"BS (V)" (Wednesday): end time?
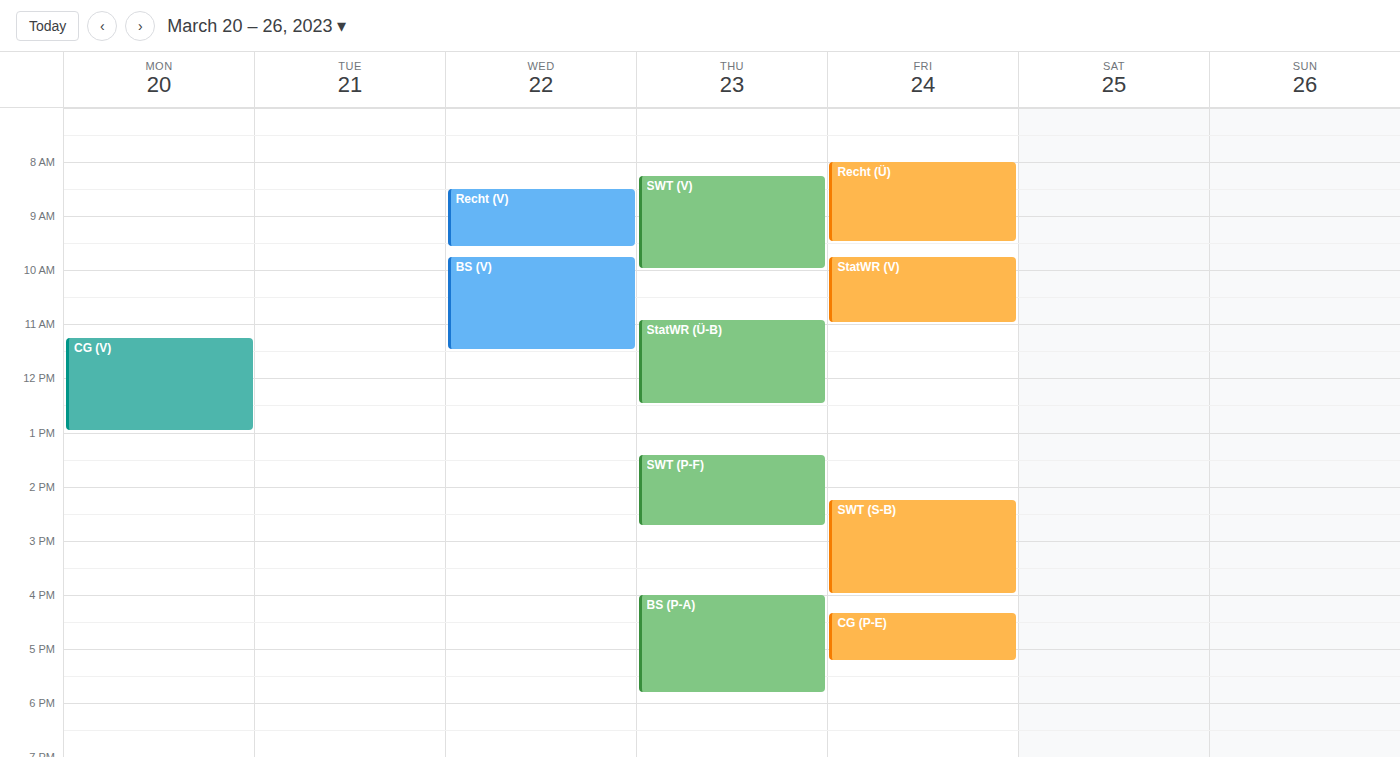
11:30